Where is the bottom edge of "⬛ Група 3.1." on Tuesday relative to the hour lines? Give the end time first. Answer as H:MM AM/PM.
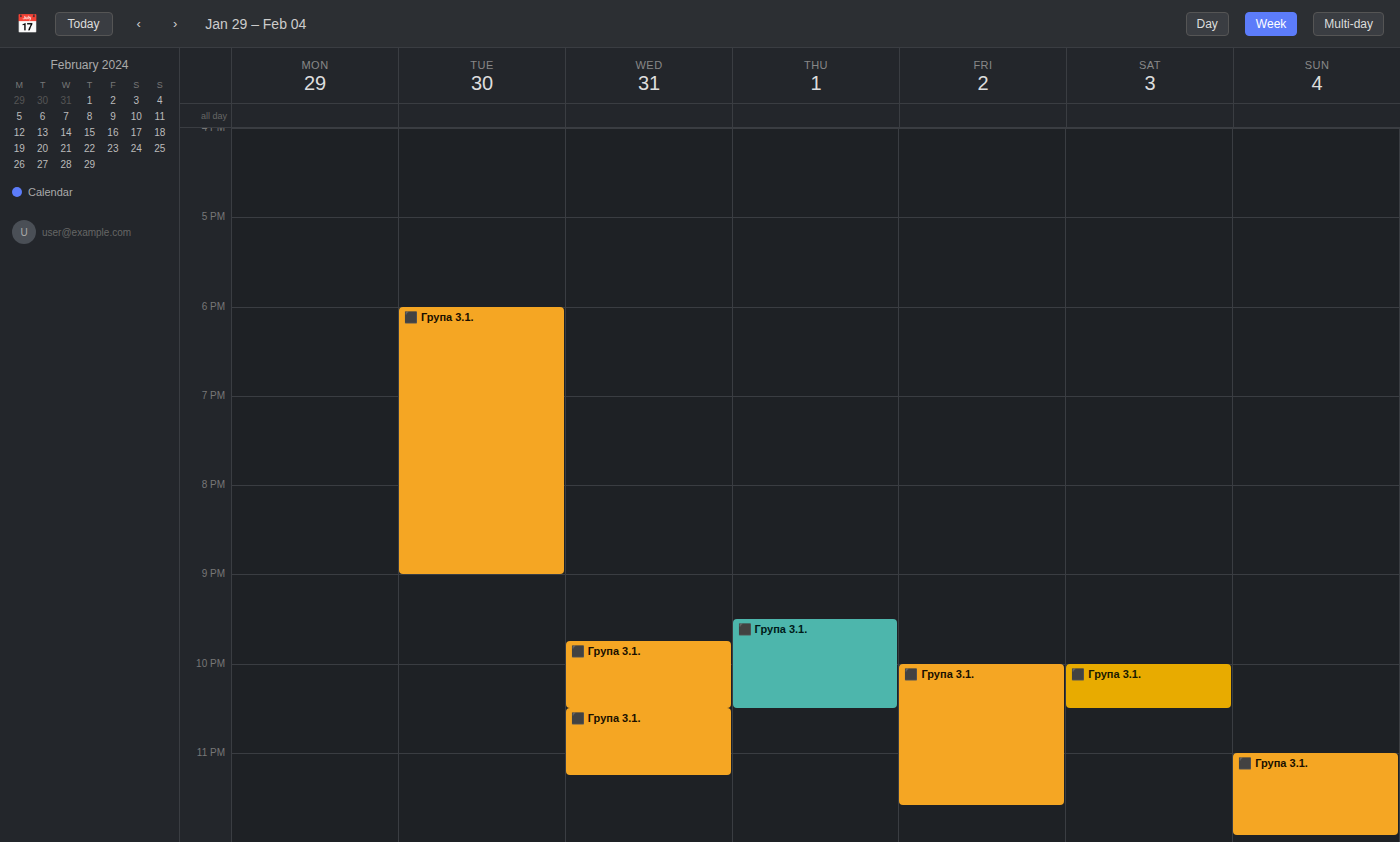
9:00 PM -- exactly on the 9 PM line.